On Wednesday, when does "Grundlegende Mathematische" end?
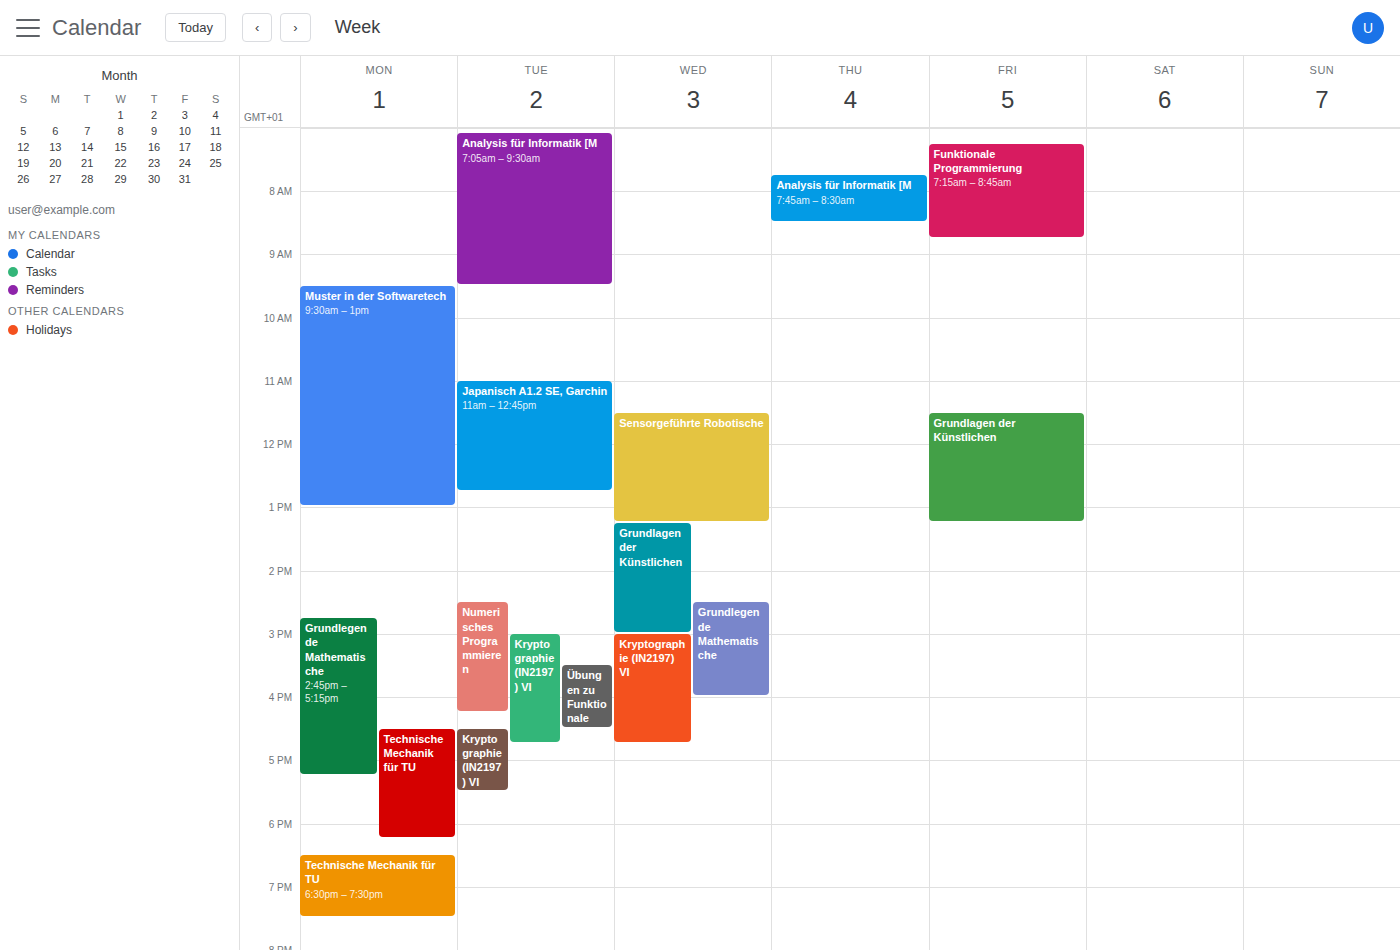
4:00 PM